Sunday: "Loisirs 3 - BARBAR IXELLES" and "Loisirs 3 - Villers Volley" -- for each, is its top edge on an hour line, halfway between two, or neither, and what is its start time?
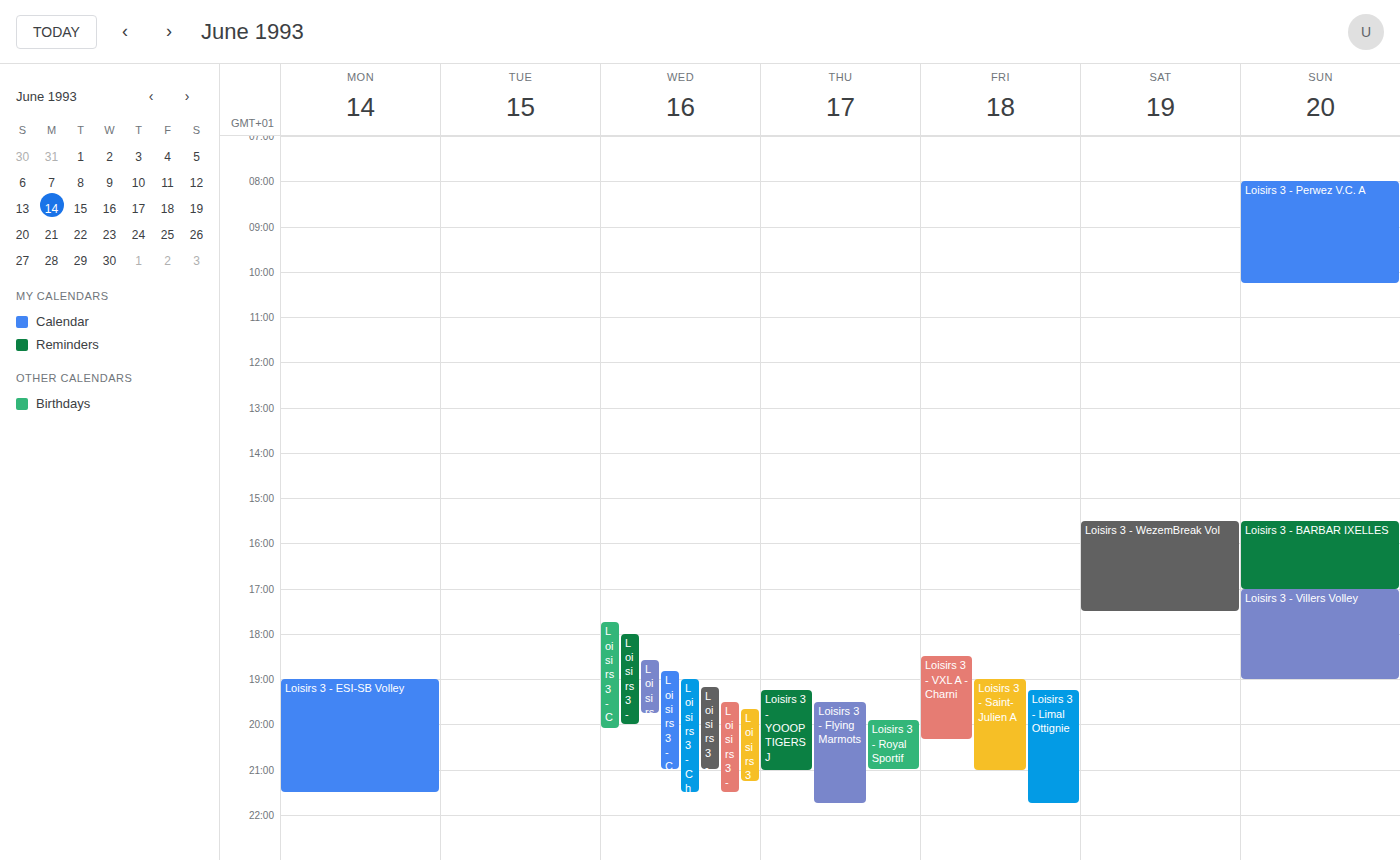
"Loisirs 3 - BARBAR IXELLES": 3:30 PM, halfway between the 3 PM and 4 PM lines. "Loisirs 3 - Villers Volley": 5:00 PM, exactly on the 5 PM line.